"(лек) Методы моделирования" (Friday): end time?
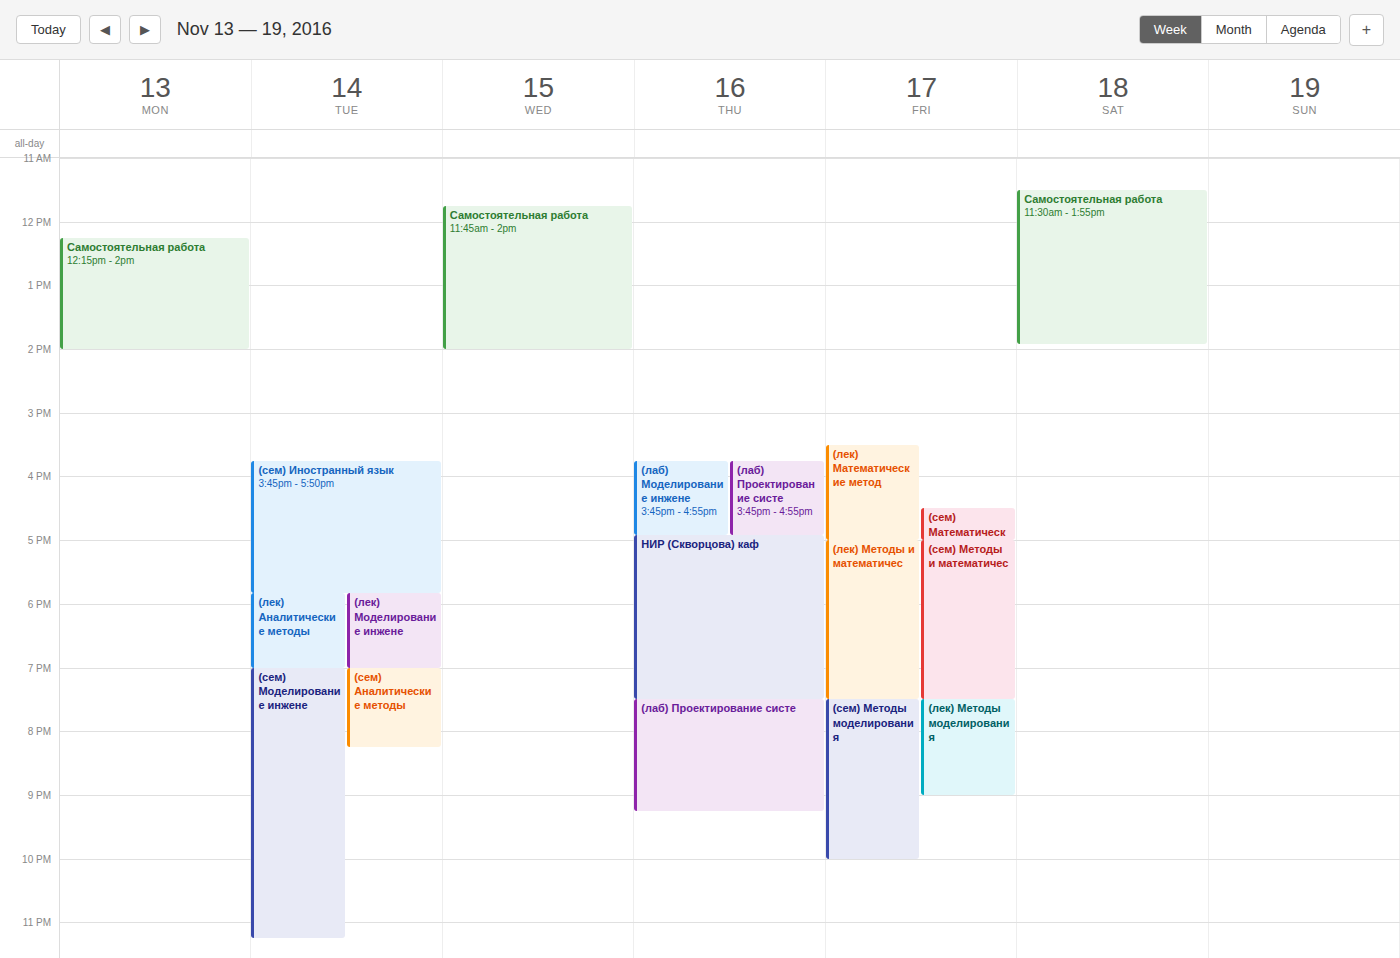
9:00 PM